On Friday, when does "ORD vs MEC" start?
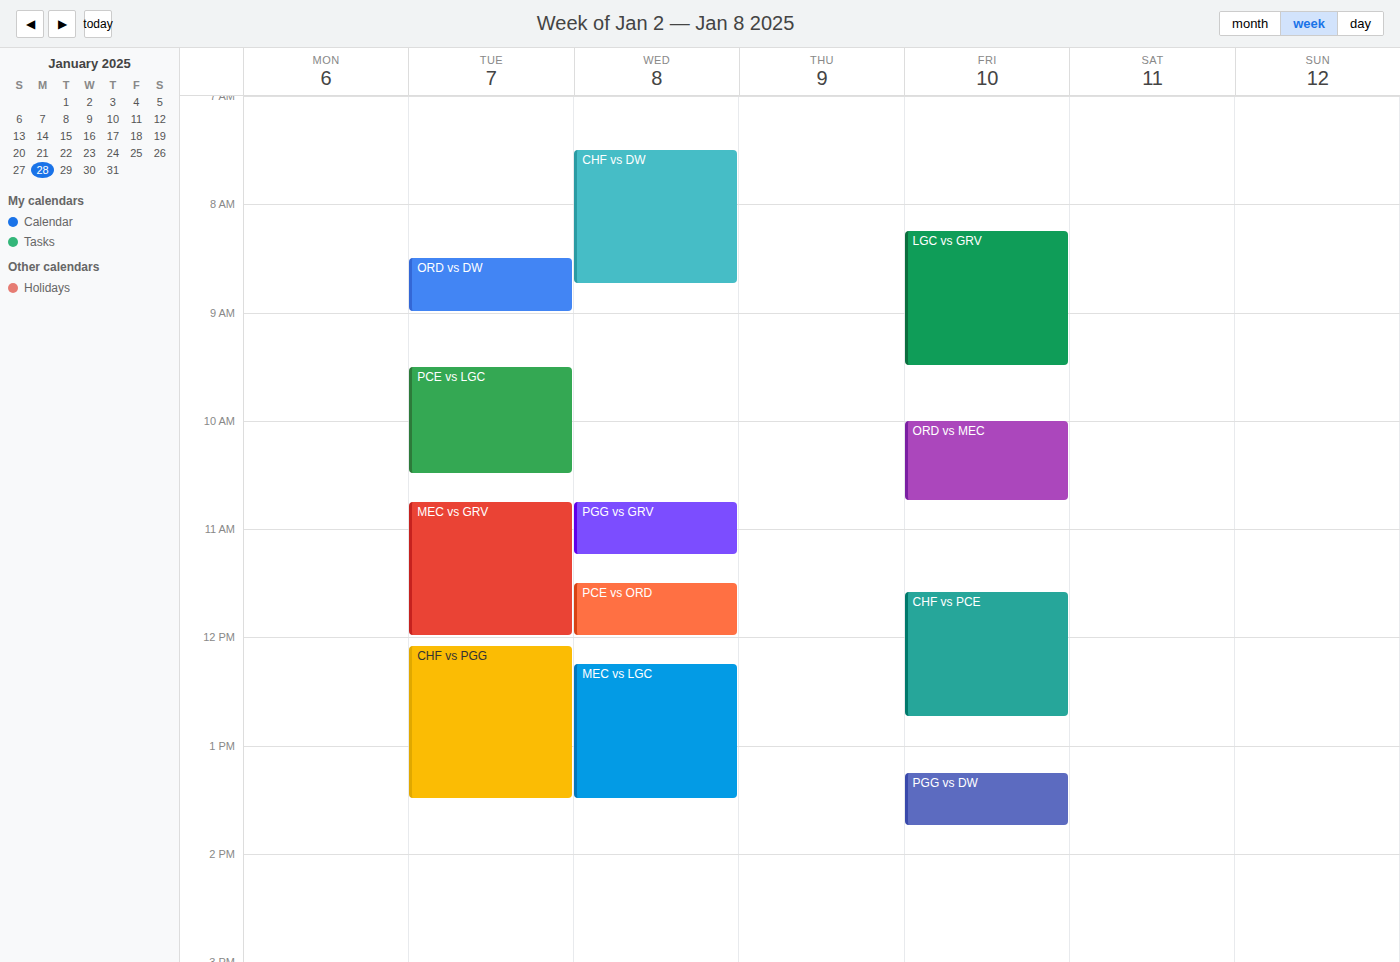
10:00 AM